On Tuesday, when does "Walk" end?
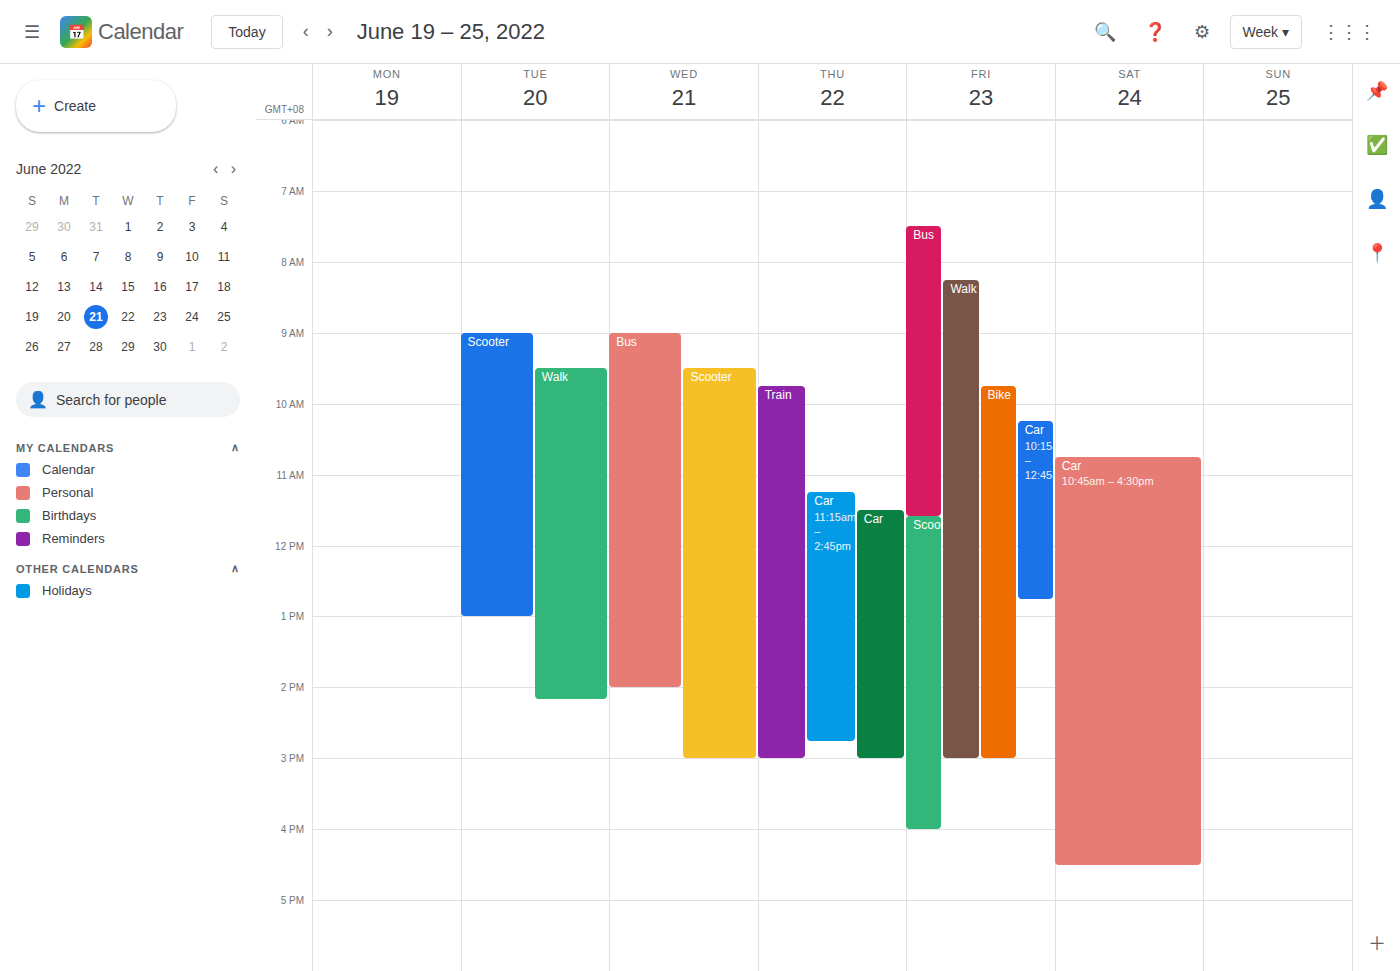
2:10 PM